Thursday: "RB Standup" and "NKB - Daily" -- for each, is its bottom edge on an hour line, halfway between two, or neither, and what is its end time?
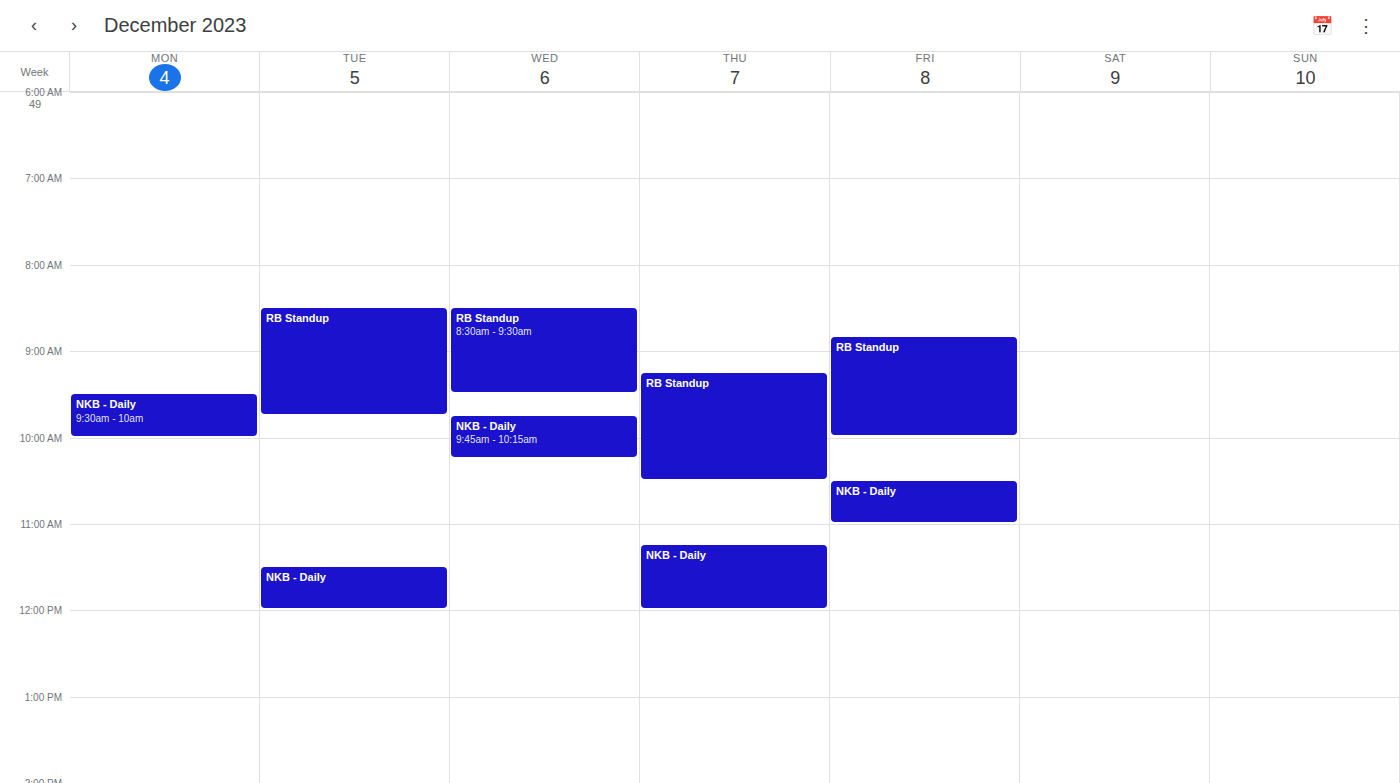
"RB Standup": 10:30 AM, halfway between the 10 AM and 11 AM lines. "NKB - Daily": 12:00 PM, exactly on the 12 PM line.